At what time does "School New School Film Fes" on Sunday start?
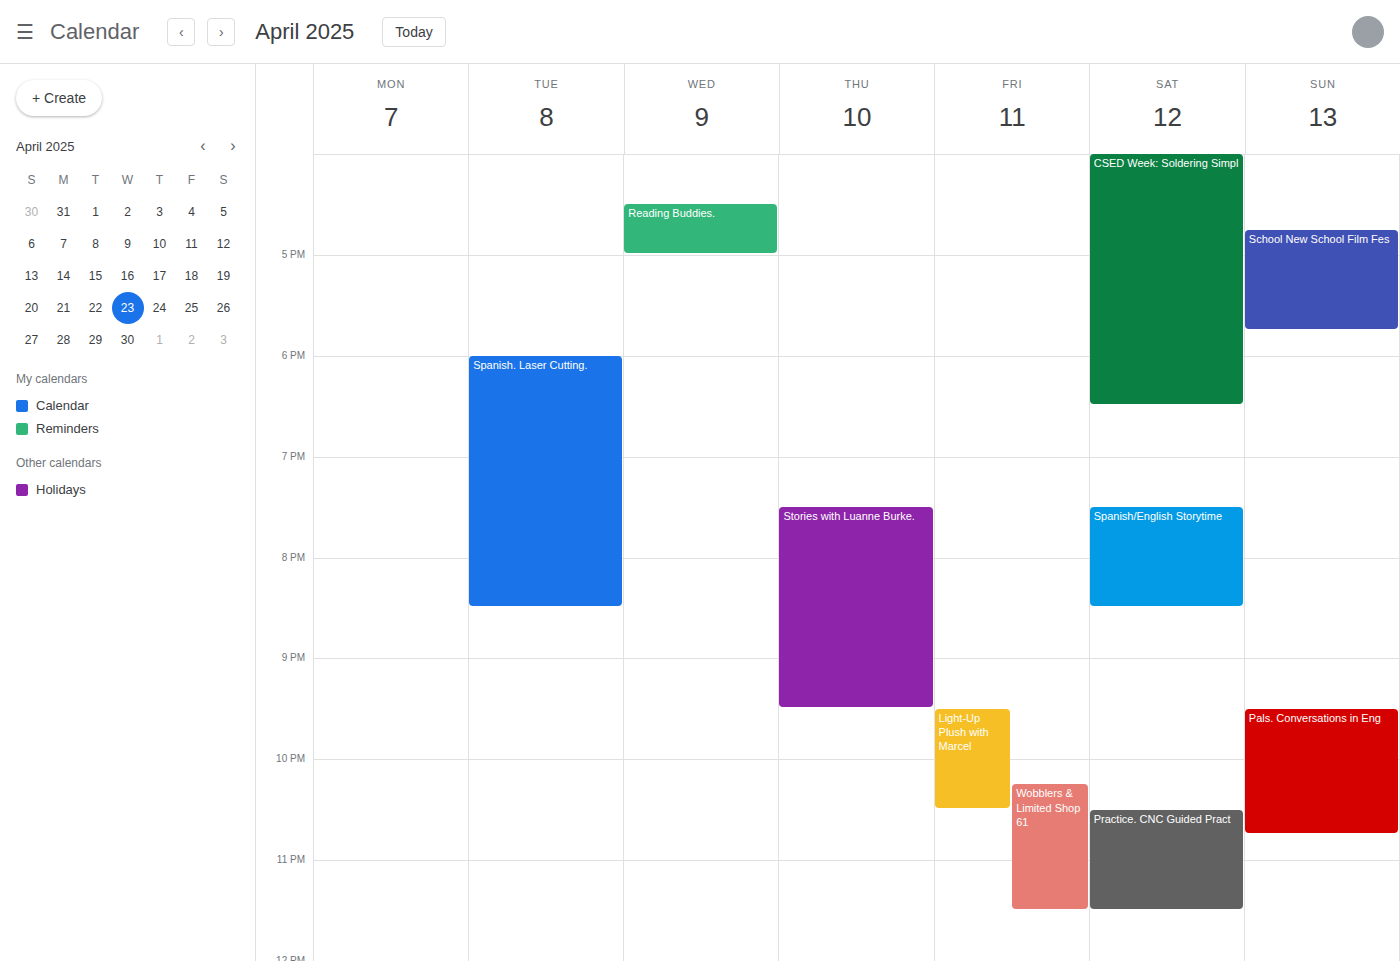
4:45 PM